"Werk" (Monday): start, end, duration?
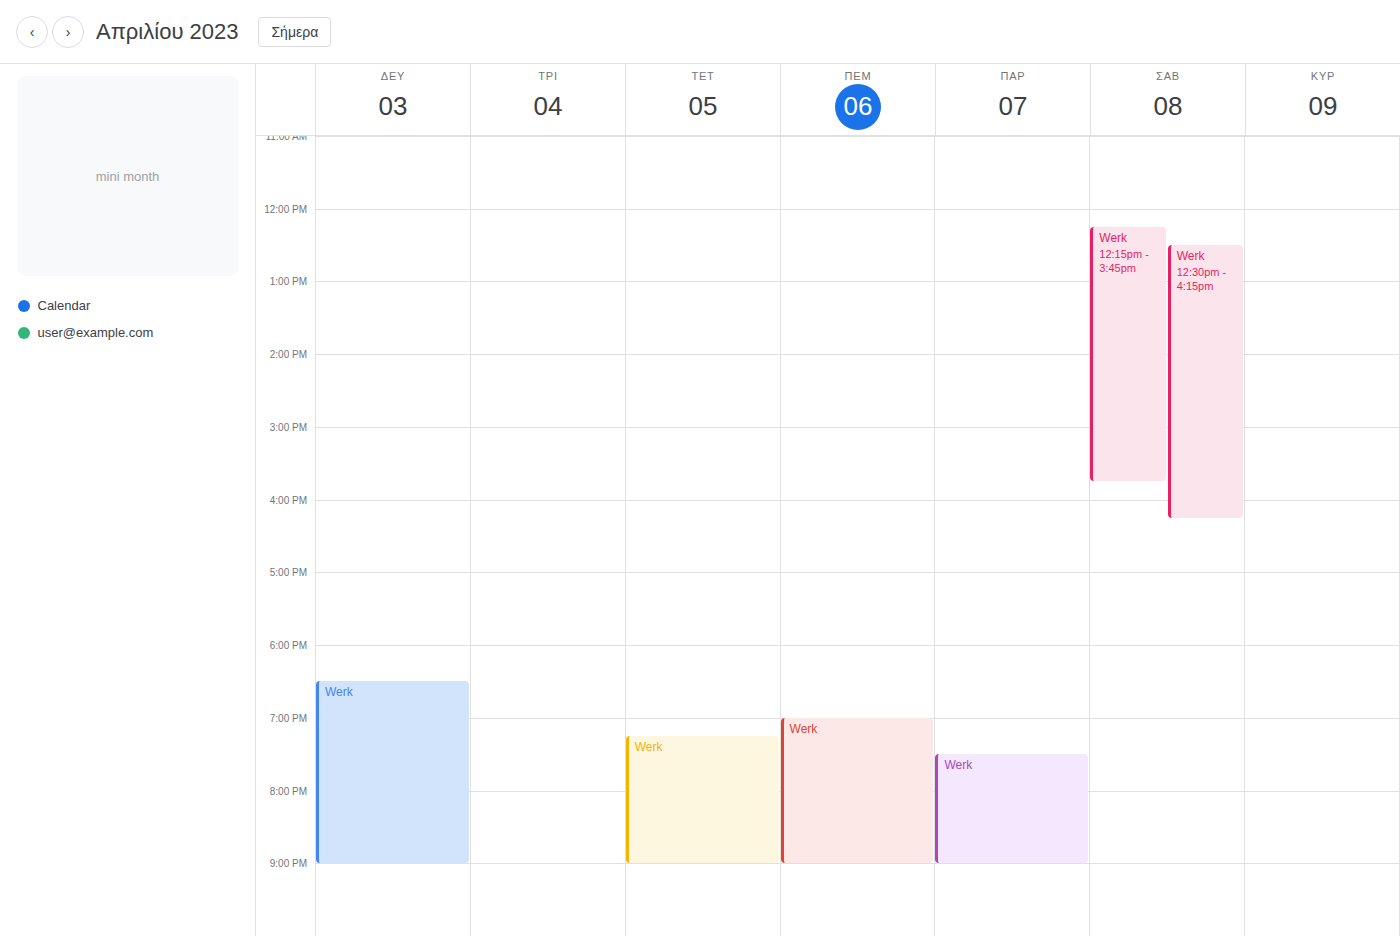
18:30 to 21:00, 2 hours 30 minutes